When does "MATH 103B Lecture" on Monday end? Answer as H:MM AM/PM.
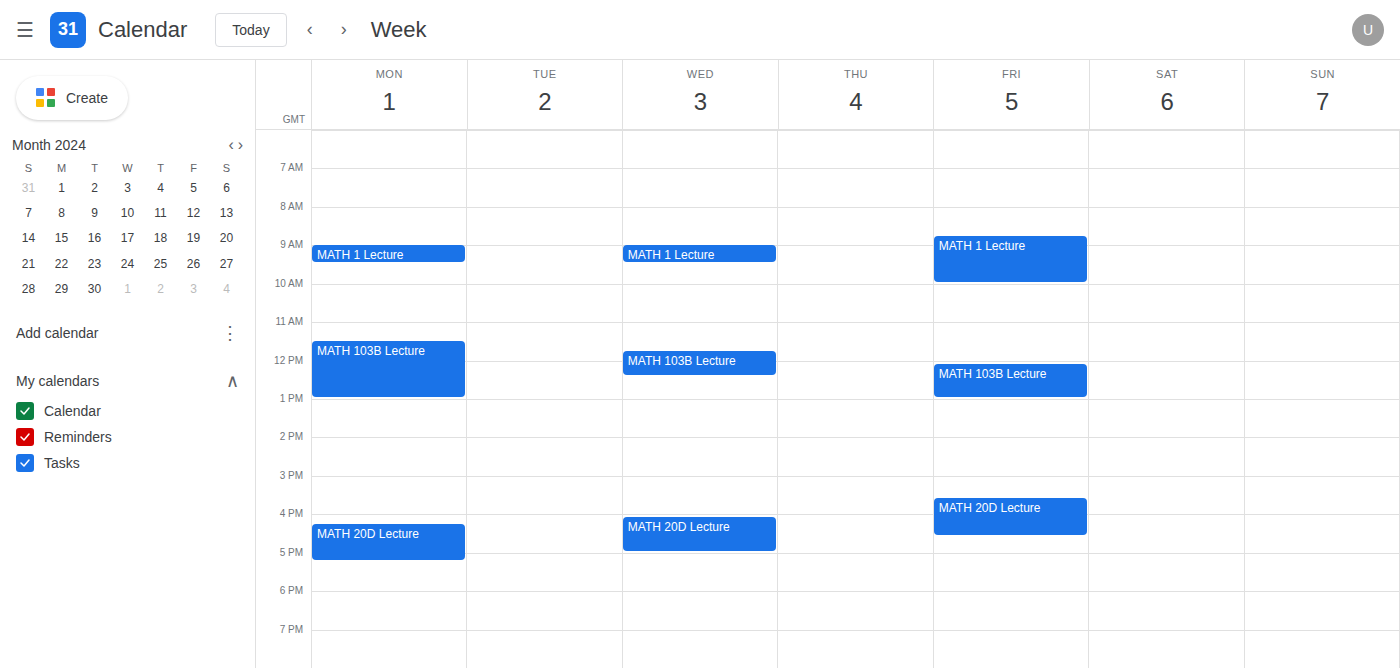
1:00 PM